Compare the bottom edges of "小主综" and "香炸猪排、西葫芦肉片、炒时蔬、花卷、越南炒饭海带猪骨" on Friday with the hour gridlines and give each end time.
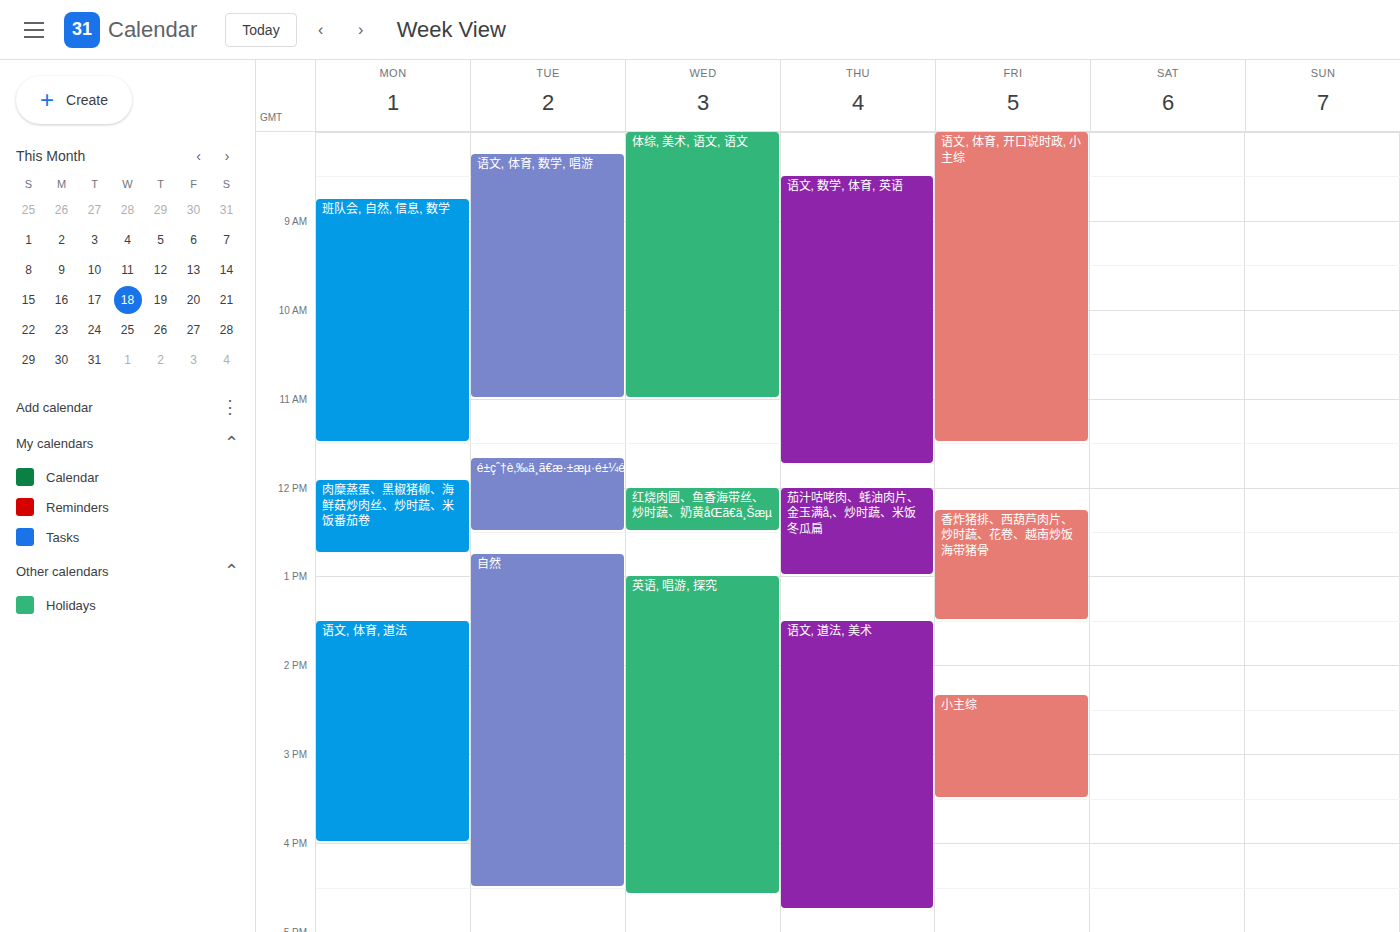
"小主综": 3:30 PM, halfway between the 3 PM and 4 PM lines. "香炸猪排、西葫芦肉片、炒时蔬、花卷、越南炒饭海带猪骨": 1:30 PM, halfway between the 1 PM and 2 PM lines.